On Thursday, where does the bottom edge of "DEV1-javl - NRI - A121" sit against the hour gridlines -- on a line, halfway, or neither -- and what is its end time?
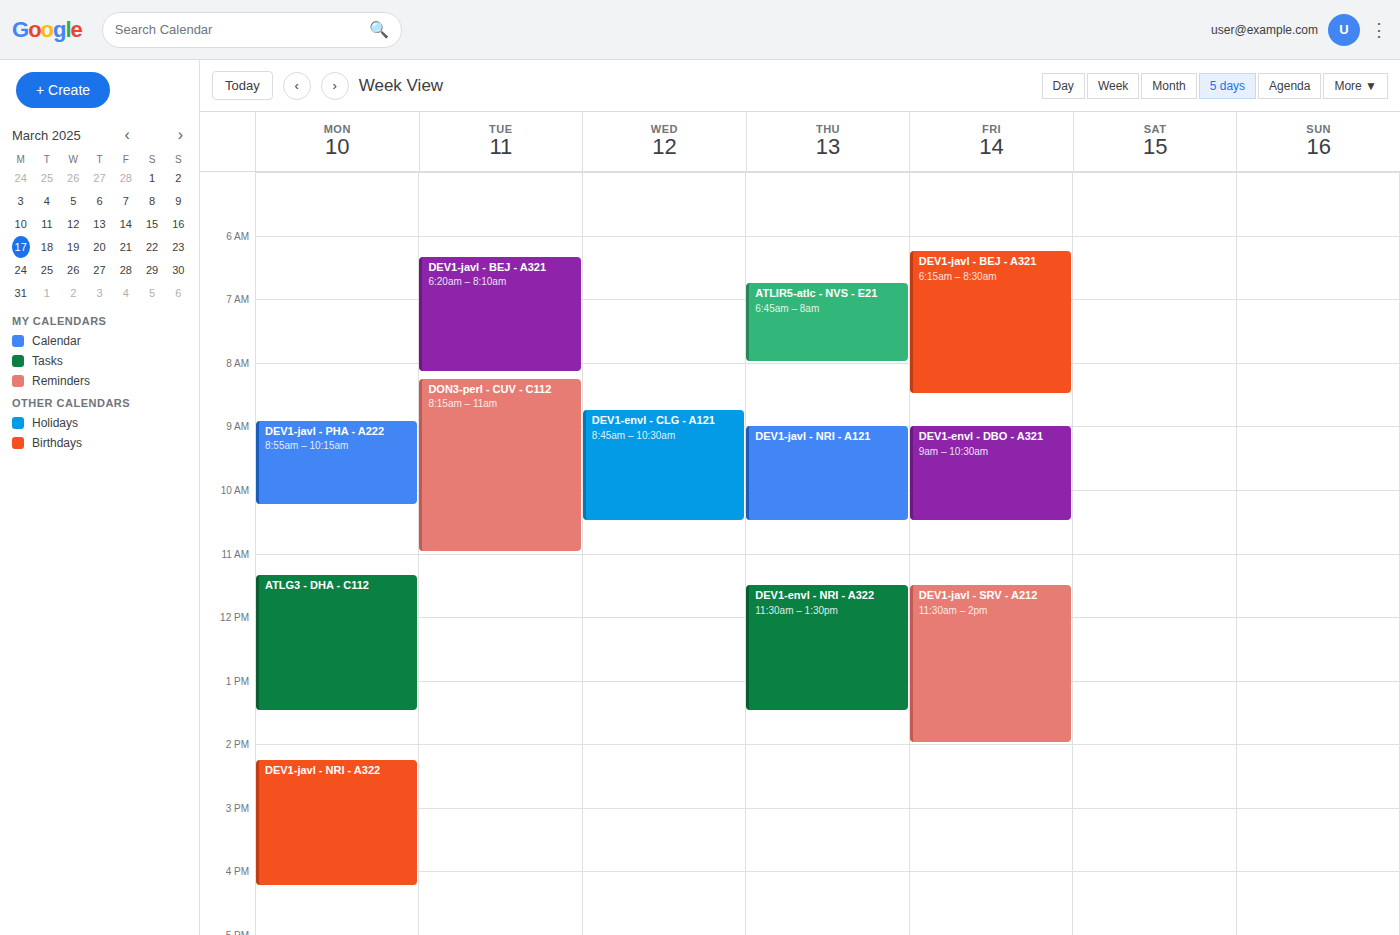
10:30 AM -- halfway between the 10 AM and 11 AM lines.